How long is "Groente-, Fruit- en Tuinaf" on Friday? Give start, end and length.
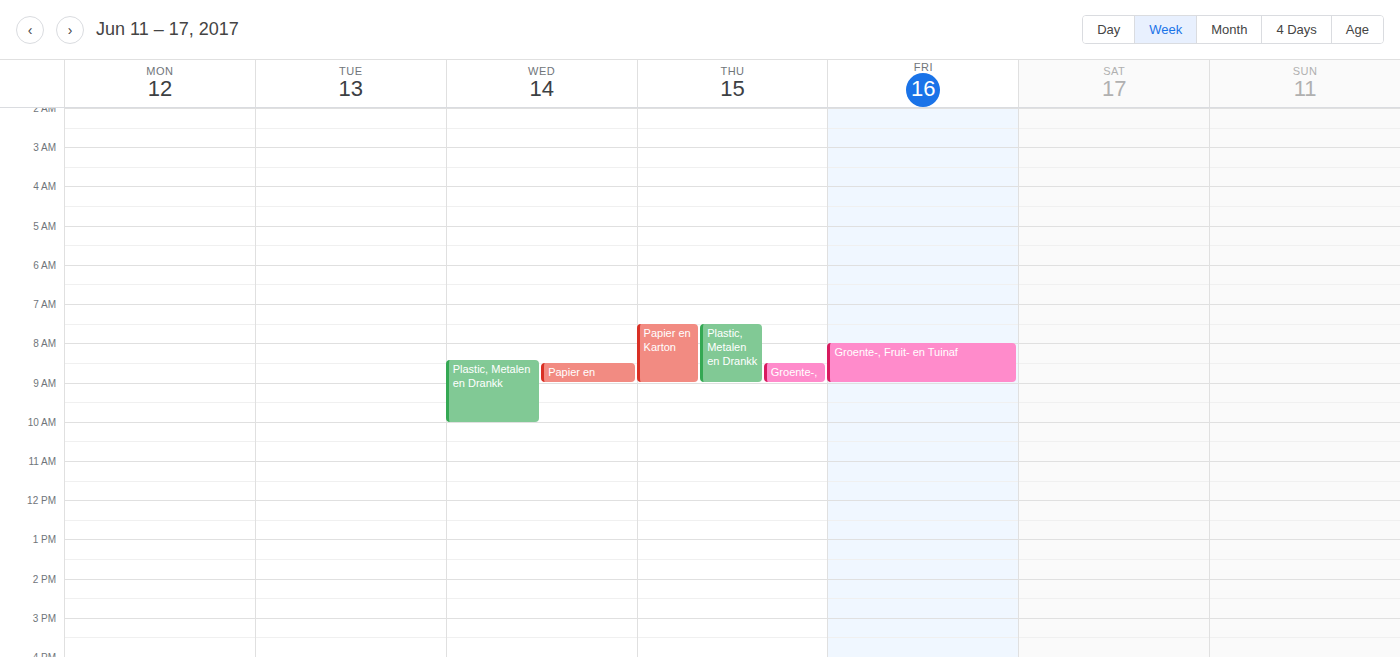
8:00 AM to 9:00 AM, 1 hour